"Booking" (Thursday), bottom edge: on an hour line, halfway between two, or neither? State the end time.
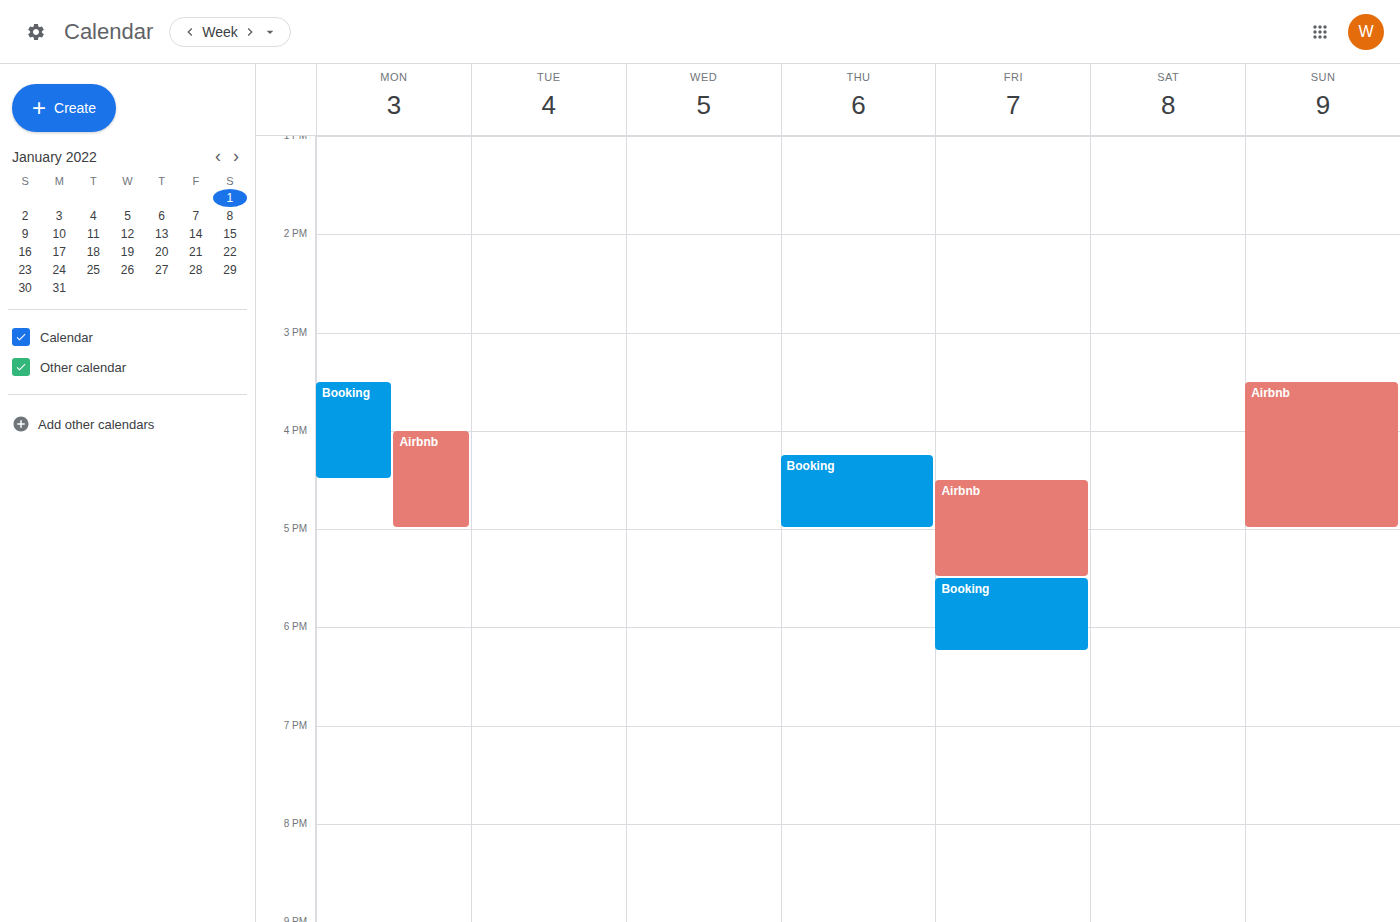
5:00 PM -- exactly on the 5 PM line.